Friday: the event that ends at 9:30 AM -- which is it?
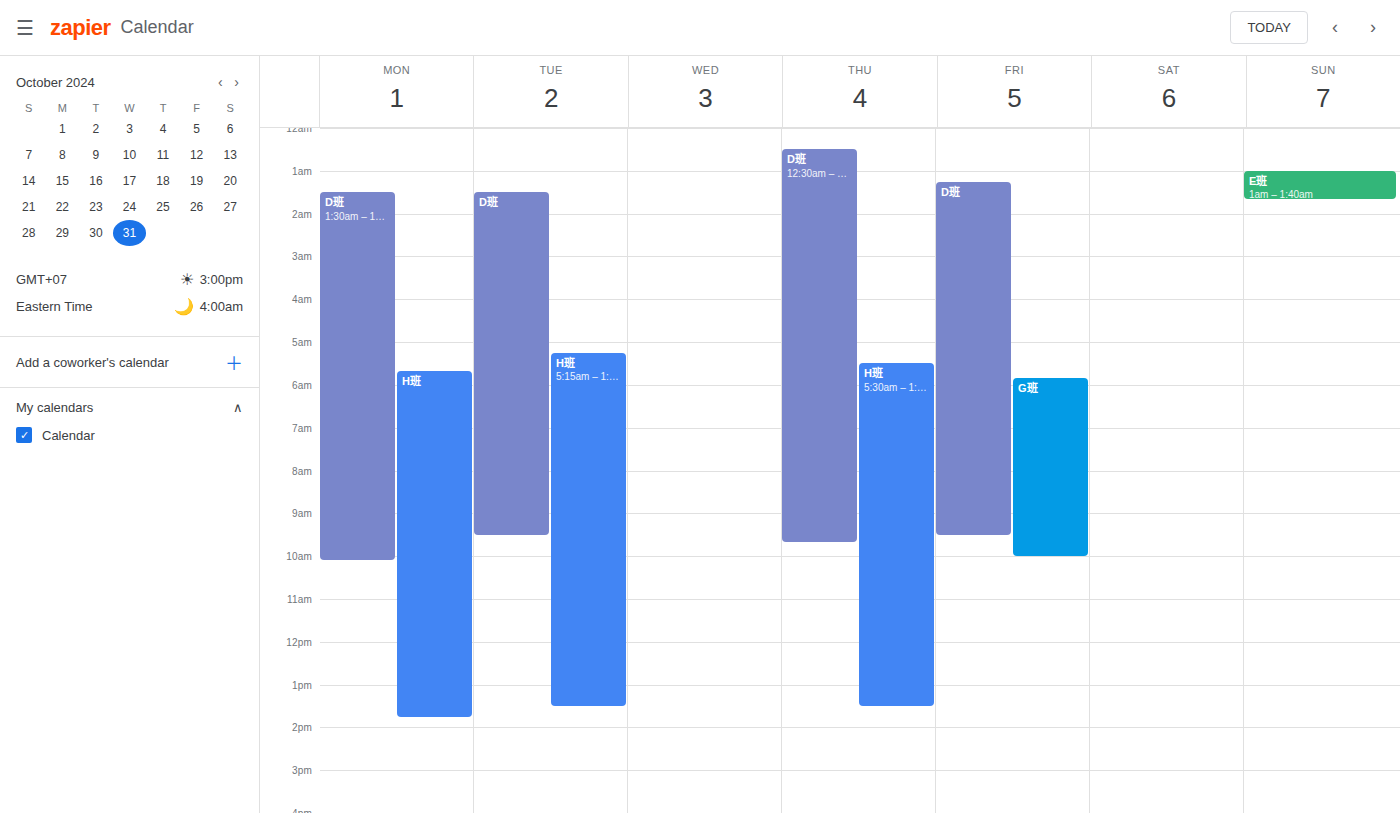
"D班"